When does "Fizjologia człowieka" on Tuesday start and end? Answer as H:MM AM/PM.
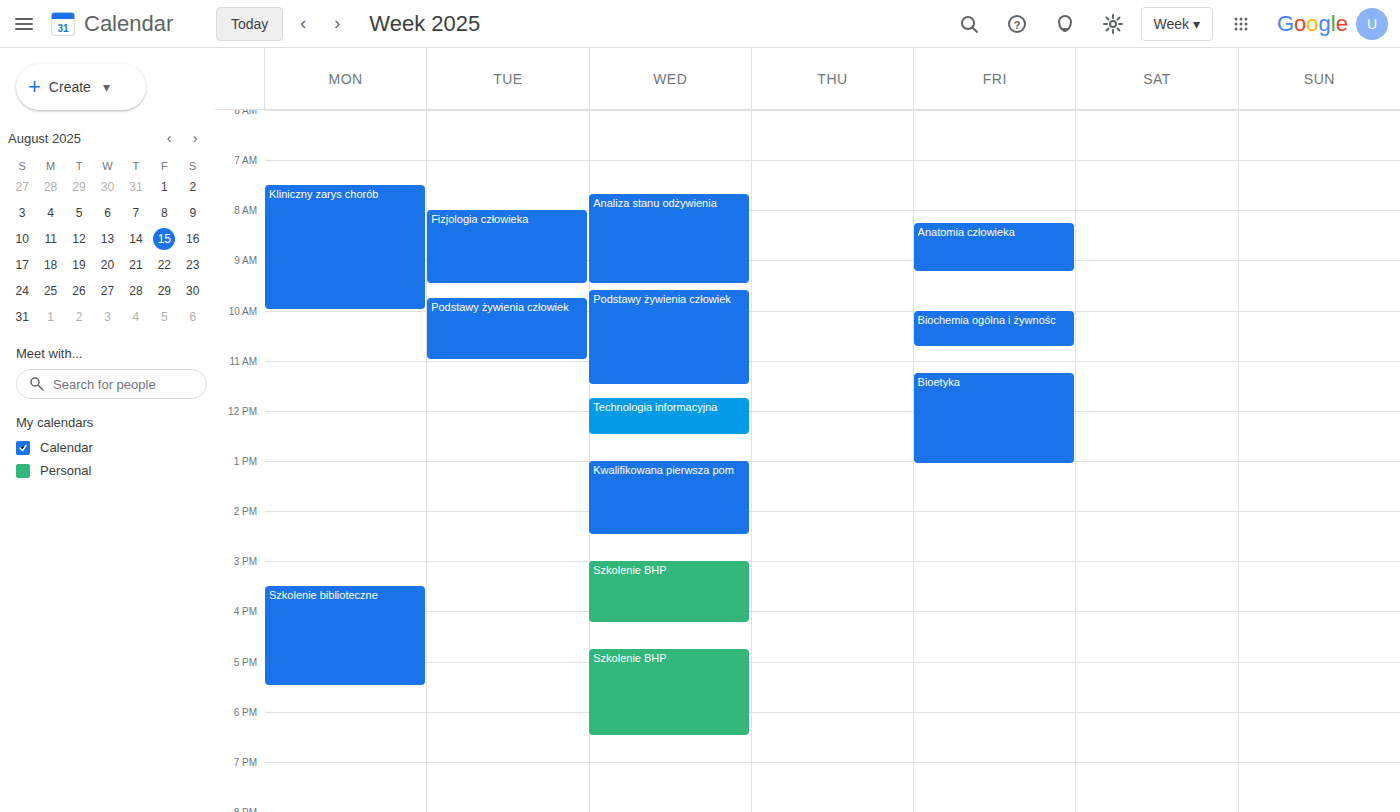
8:00 AM to 9:30 AM